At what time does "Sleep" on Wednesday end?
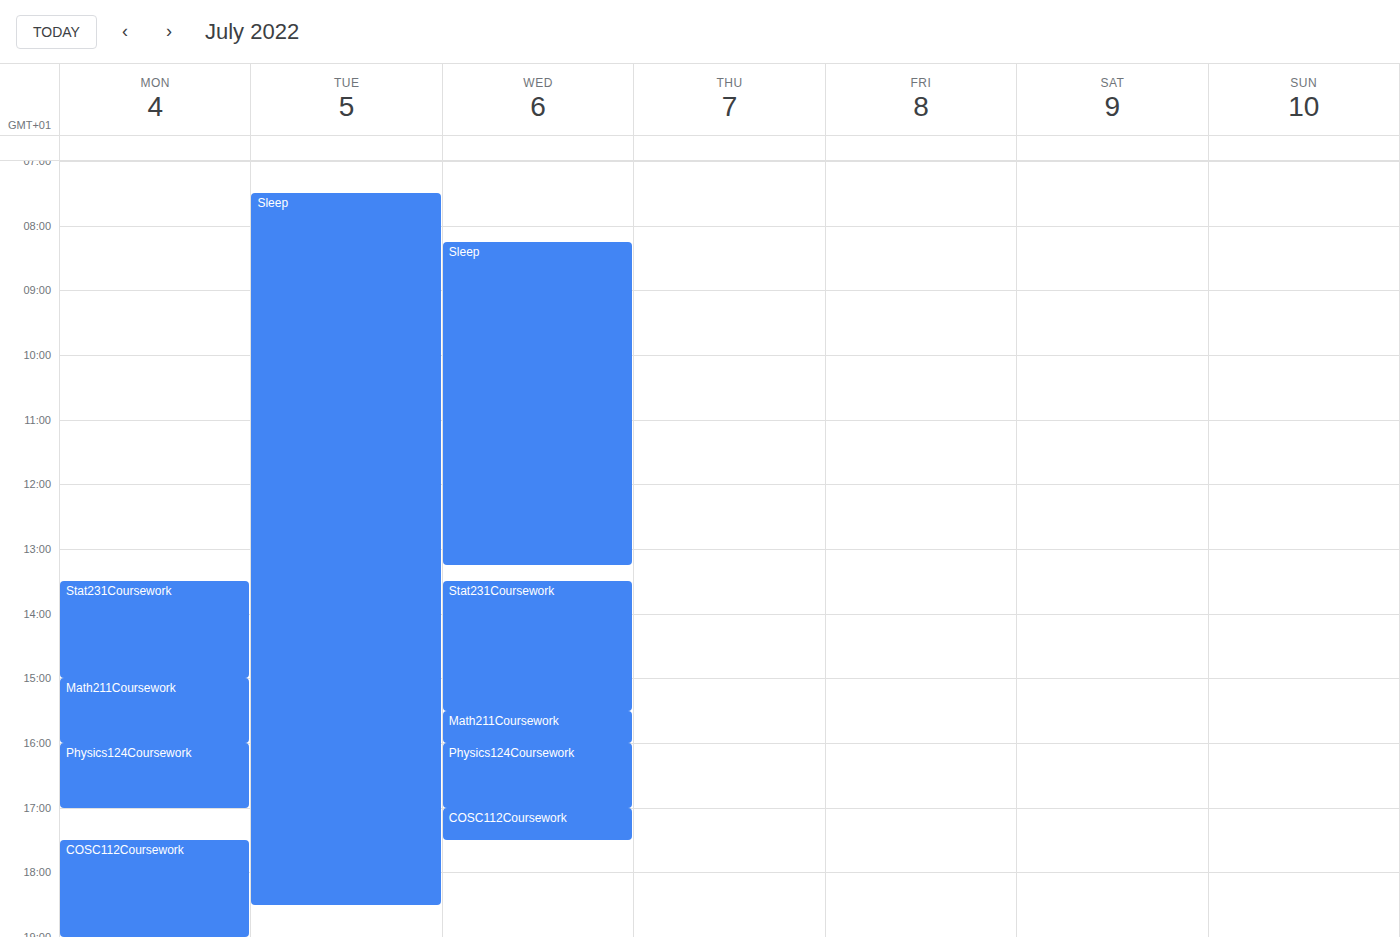
1:15 PM